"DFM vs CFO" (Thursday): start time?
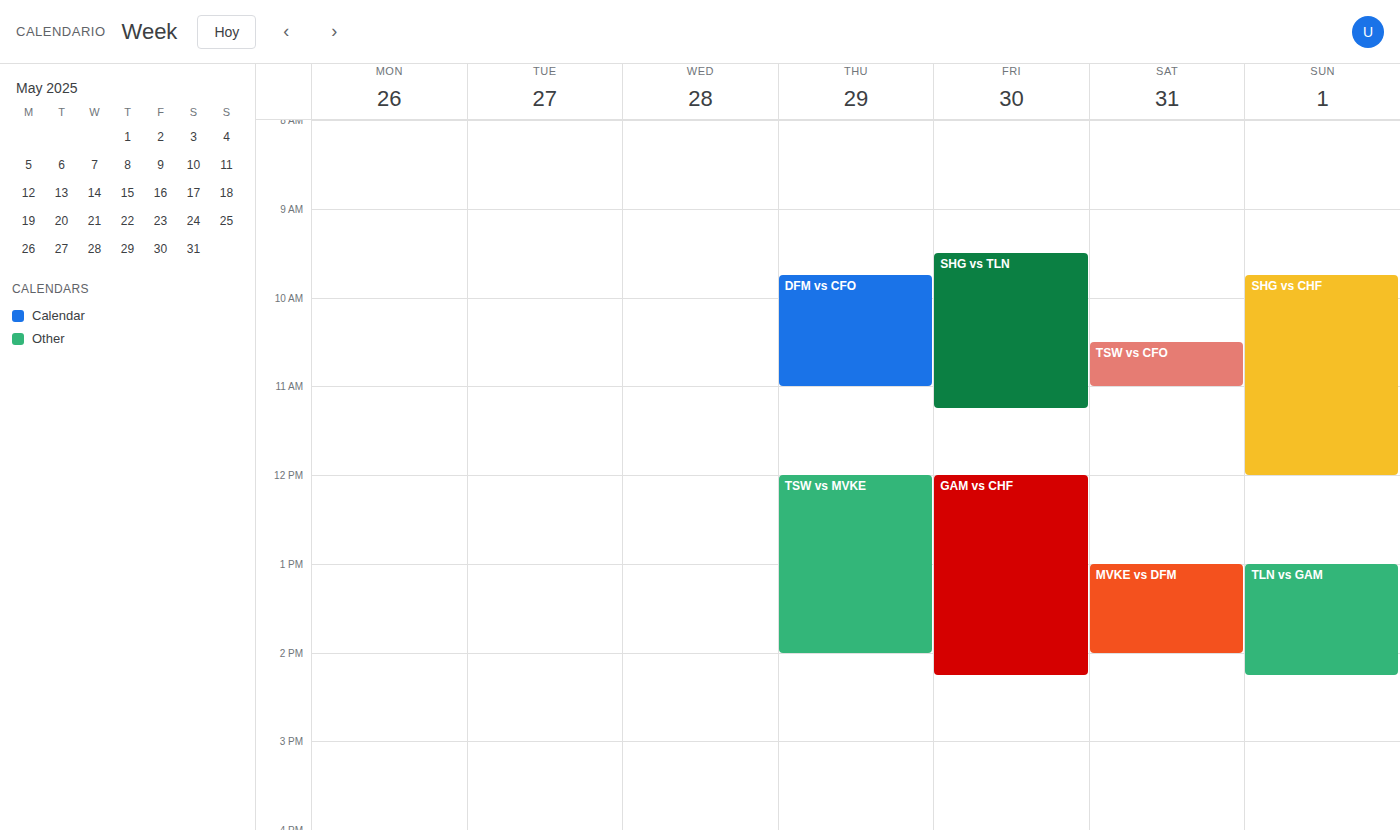
9:45 AM